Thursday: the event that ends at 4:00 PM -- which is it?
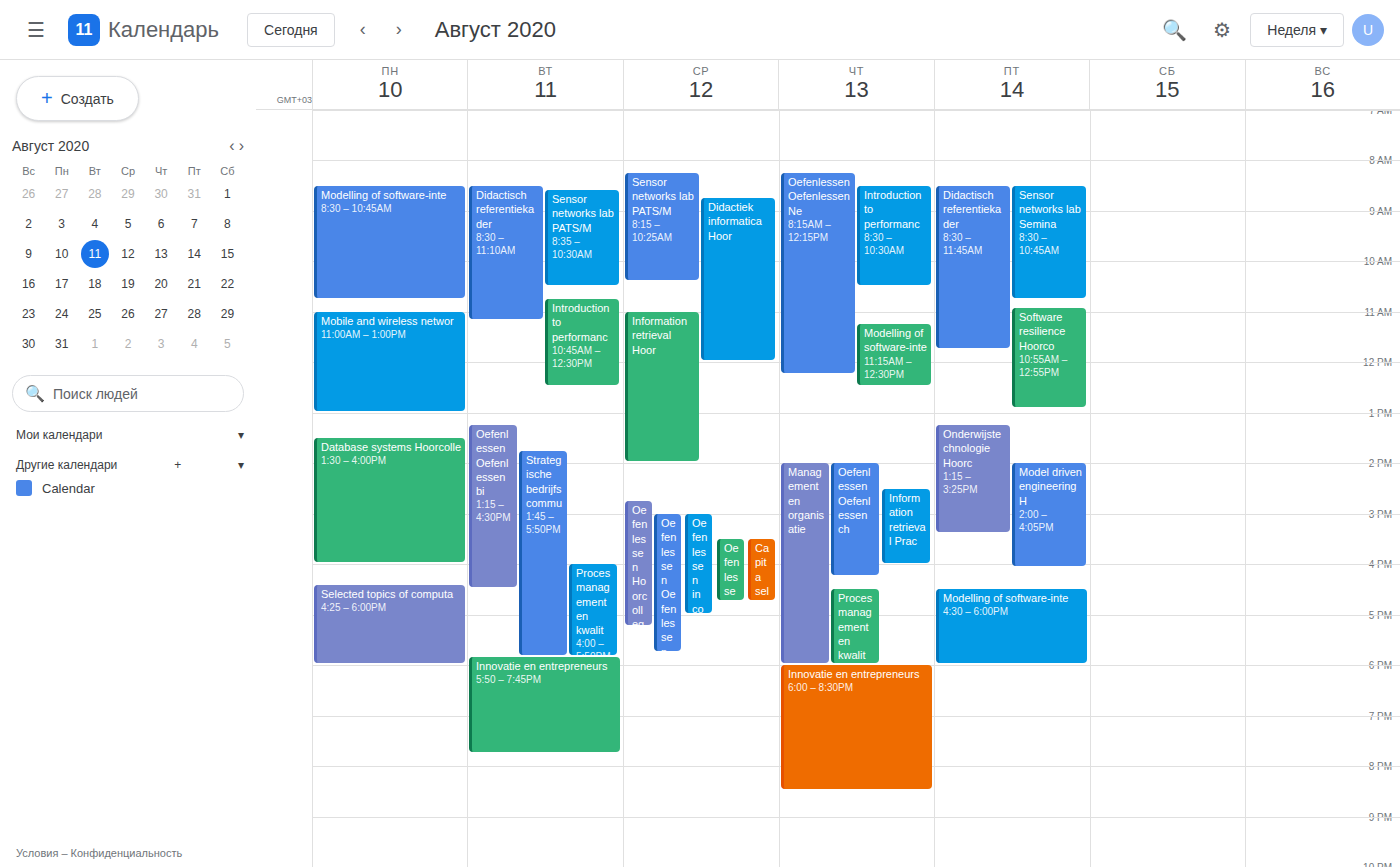
"Information retrieval Prac"